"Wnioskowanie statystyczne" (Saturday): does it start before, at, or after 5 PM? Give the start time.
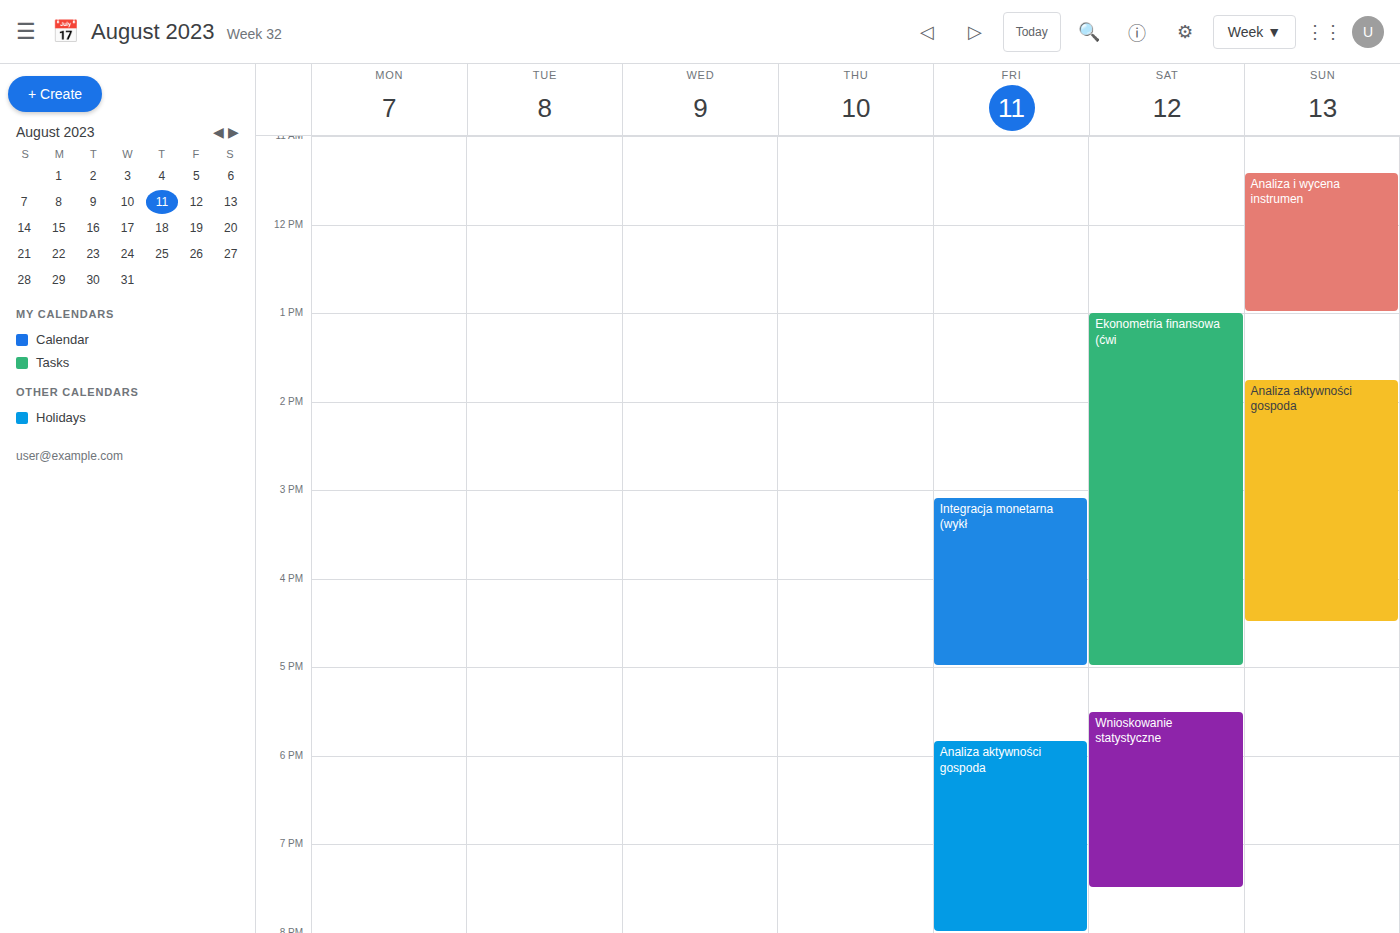
5:30 PM -- after 5 PM, 30 minutes below the 5 PM line.